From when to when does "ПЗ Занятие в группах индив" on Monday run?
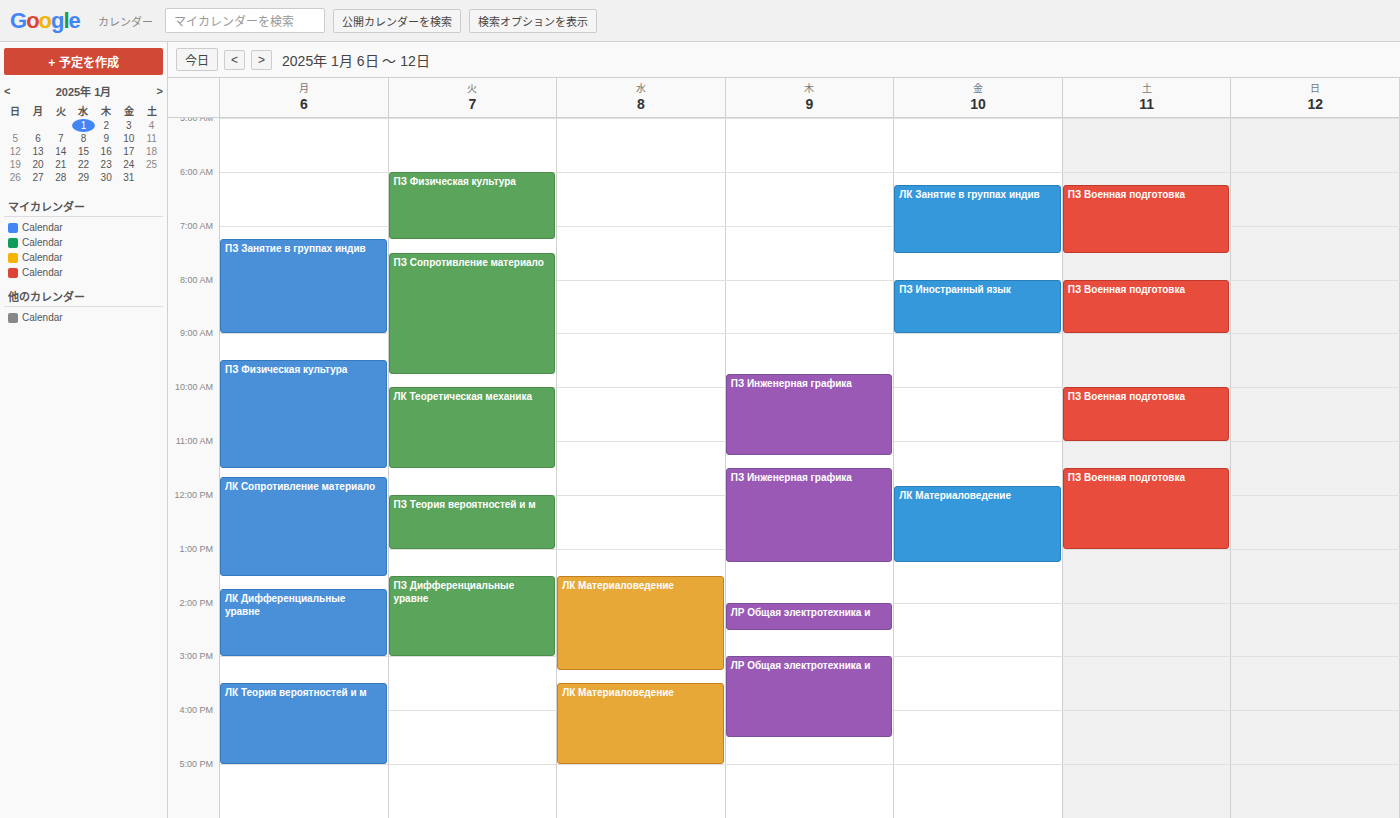
7:15 AM to 9:00 AM